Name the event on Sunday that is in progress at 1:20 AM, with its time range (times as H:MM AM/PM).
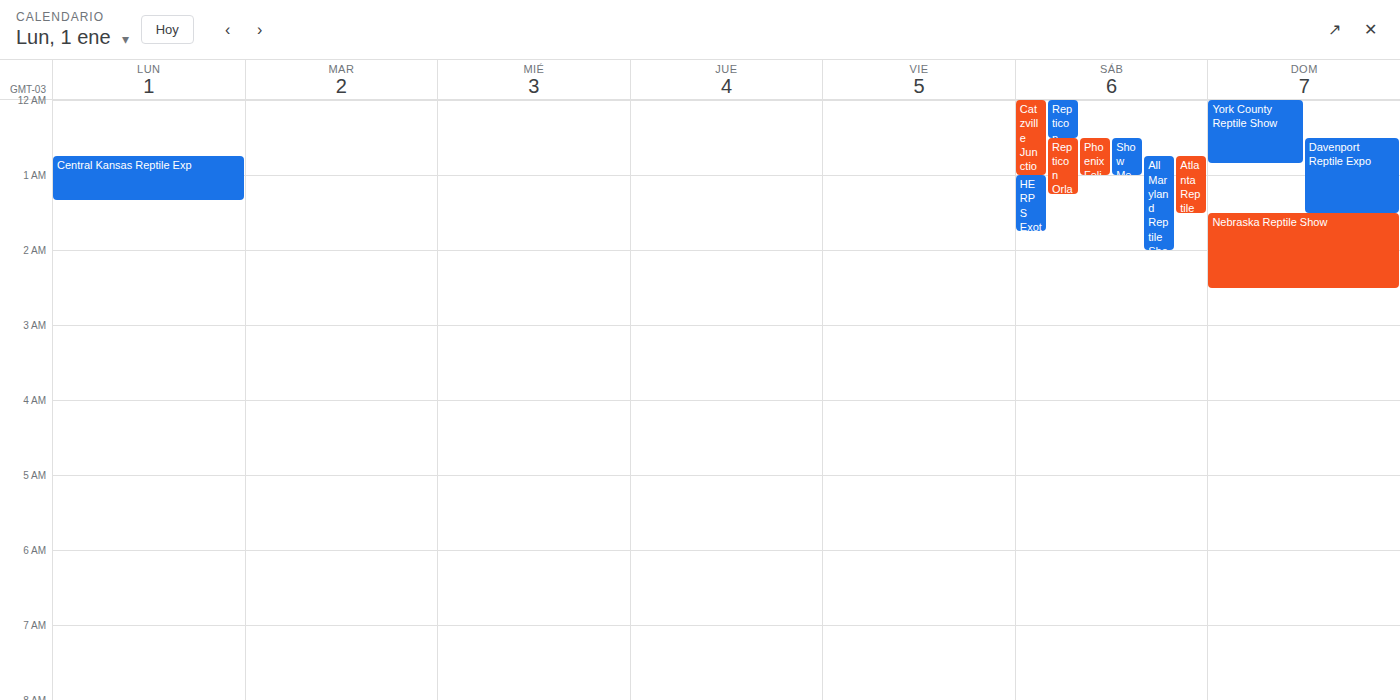
"Davenport Reptile Expo", 12:30 AM to 1:30 AM